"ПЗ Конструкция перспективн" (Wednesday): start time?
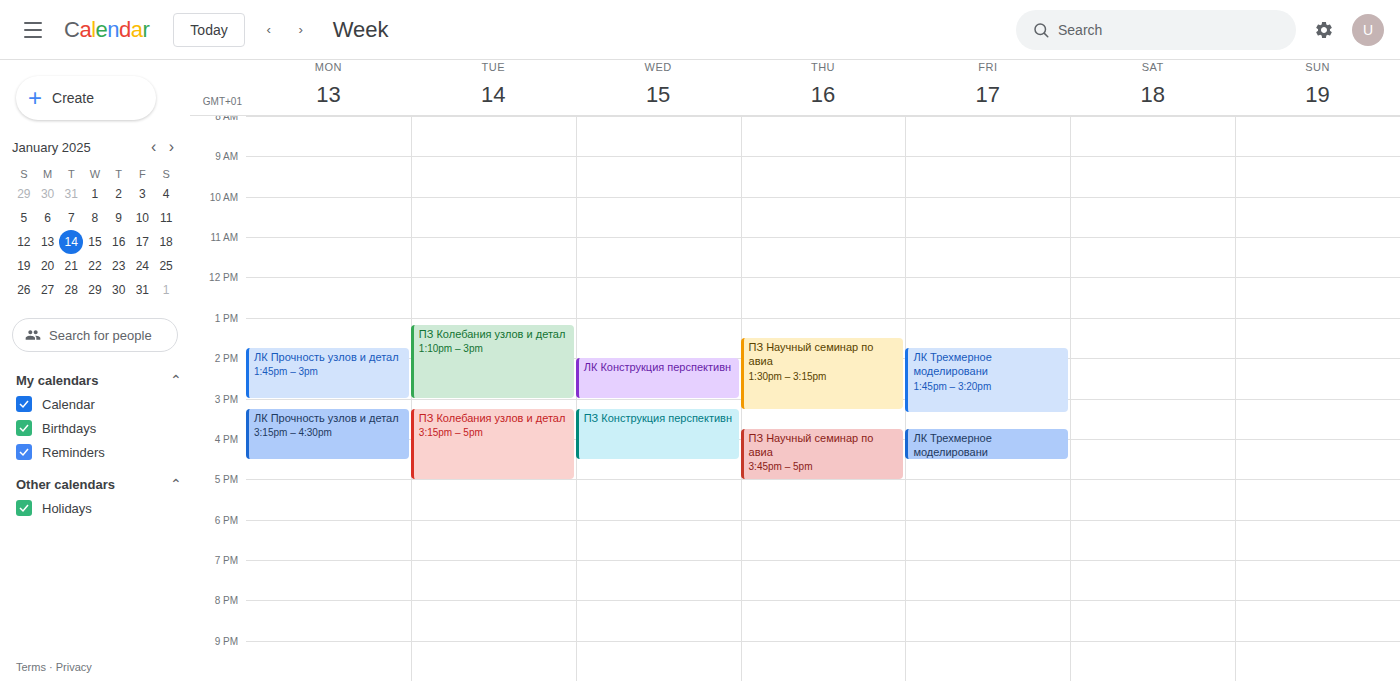
3:15 PM